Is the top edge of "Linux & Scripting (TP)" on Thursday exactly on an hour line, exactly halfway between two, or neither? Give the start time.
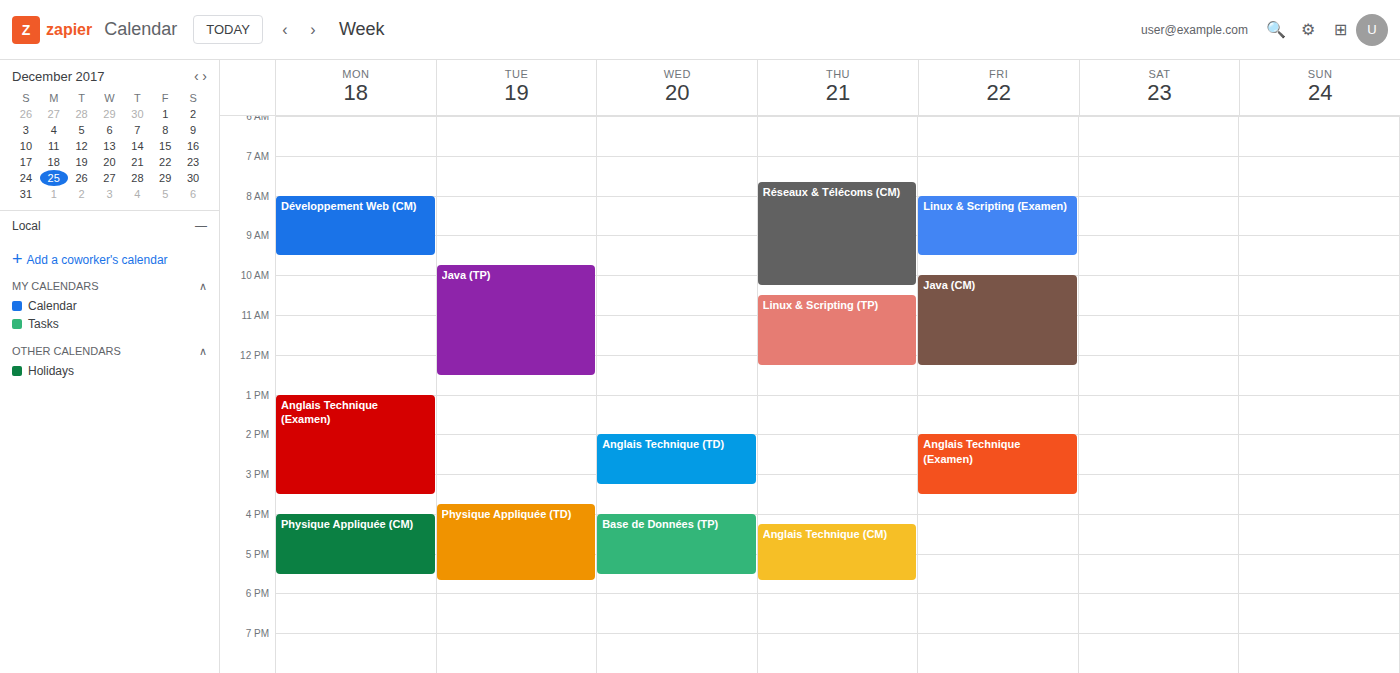
10:30 AM -- halfway between the 10 AM and 11 AM lines.